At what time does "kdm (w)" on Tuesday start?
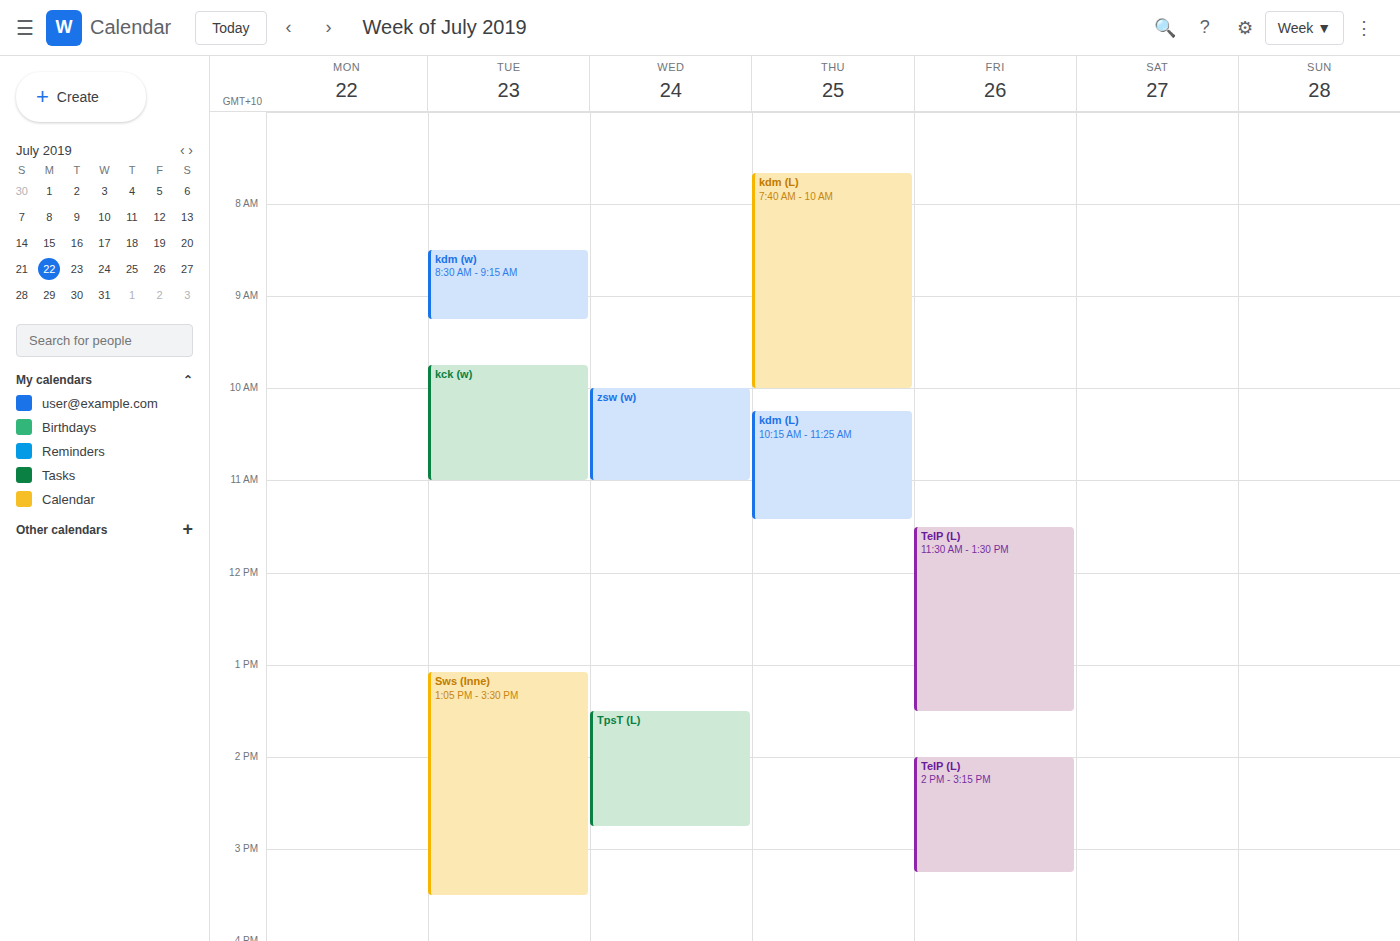
8:30 AM